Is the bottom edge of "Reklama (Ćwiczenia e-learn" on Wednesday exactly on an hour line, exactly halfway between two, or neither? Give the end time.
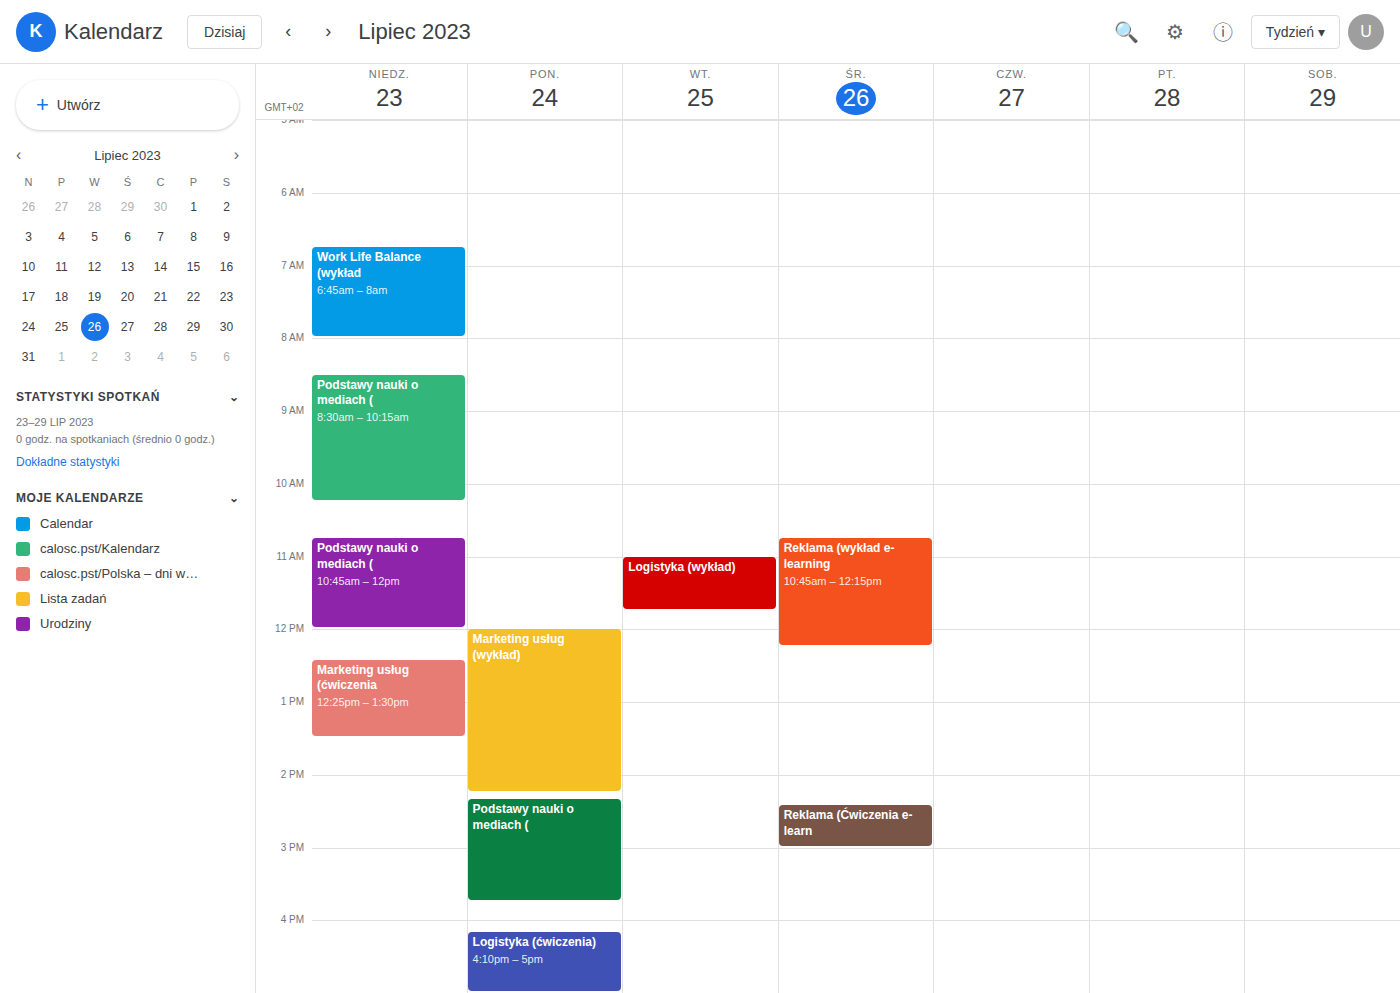
3:00 PM -- exactly on the 3 PM line.